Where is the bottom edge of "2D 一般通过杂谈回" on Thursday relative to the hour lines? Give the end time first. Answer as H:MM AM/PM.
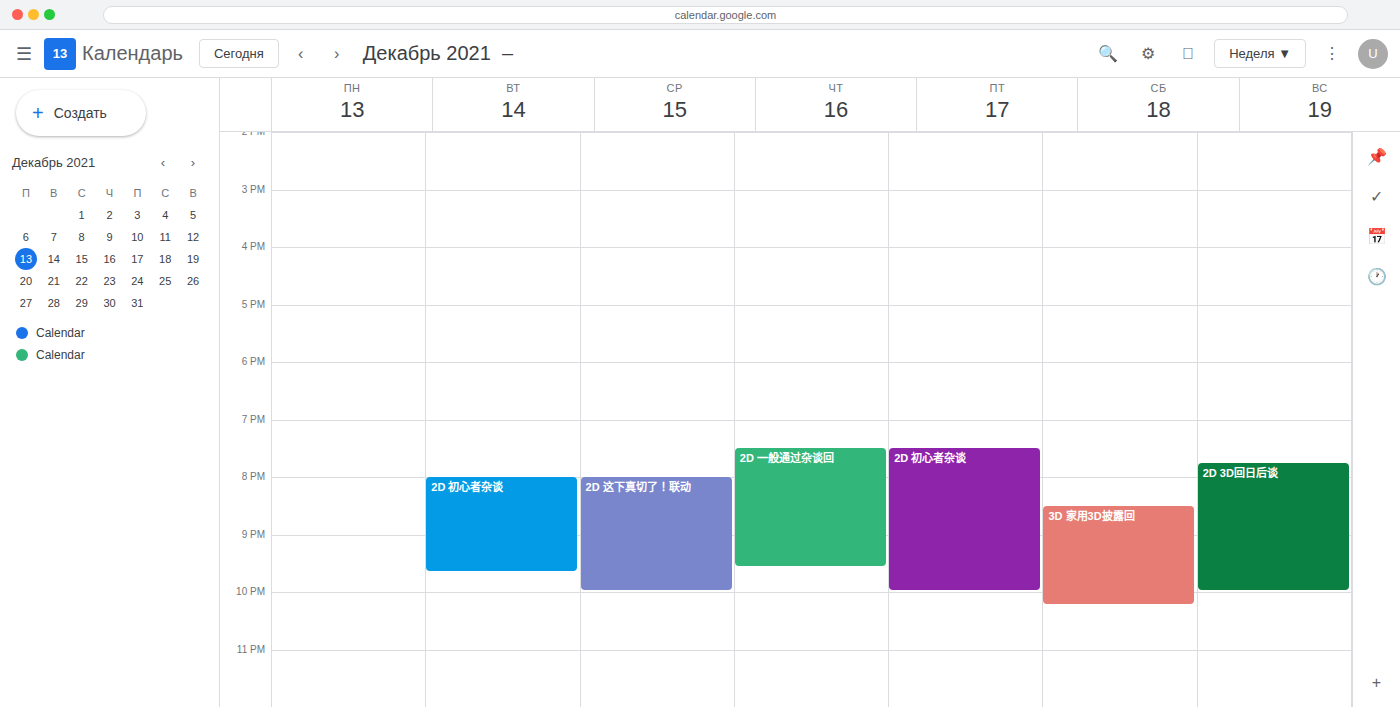
9:35 PM -- neither: 35 minutes below the 9 PM line and 25 minutes above the 10 PM line.